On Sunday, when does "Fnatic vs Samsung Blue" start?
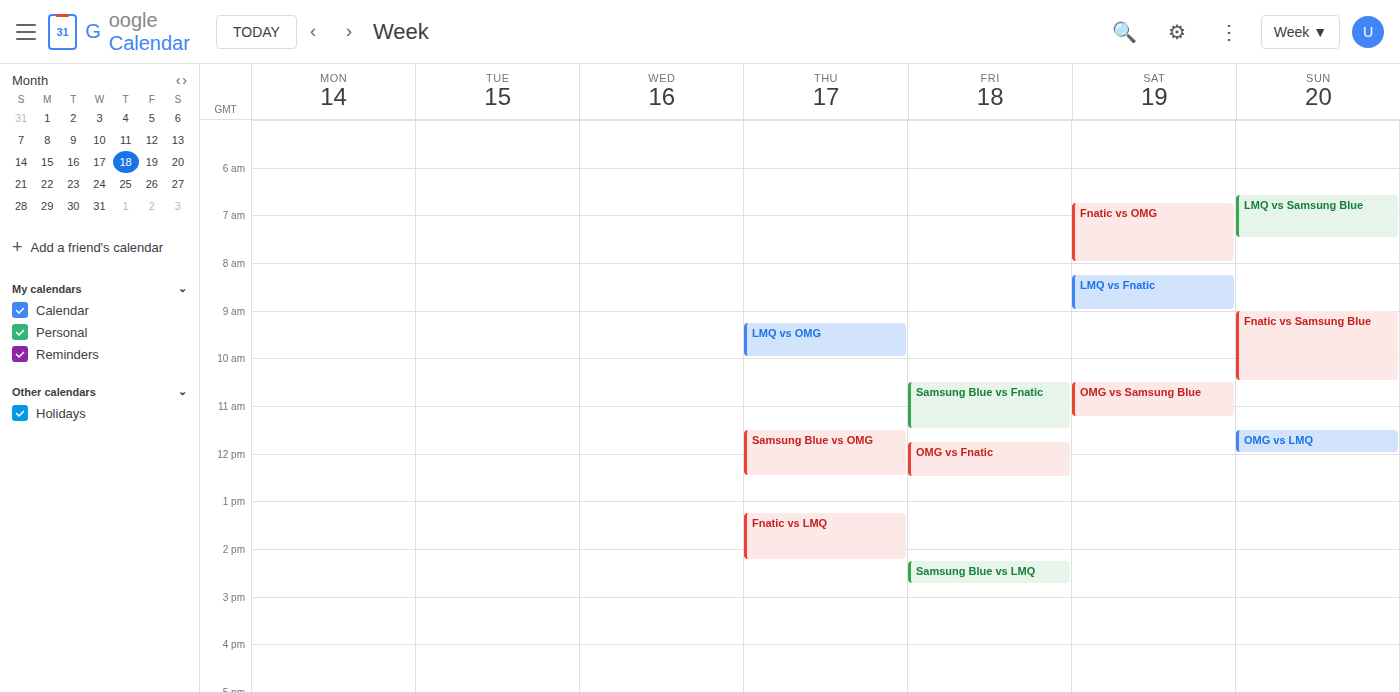
9:00 AM